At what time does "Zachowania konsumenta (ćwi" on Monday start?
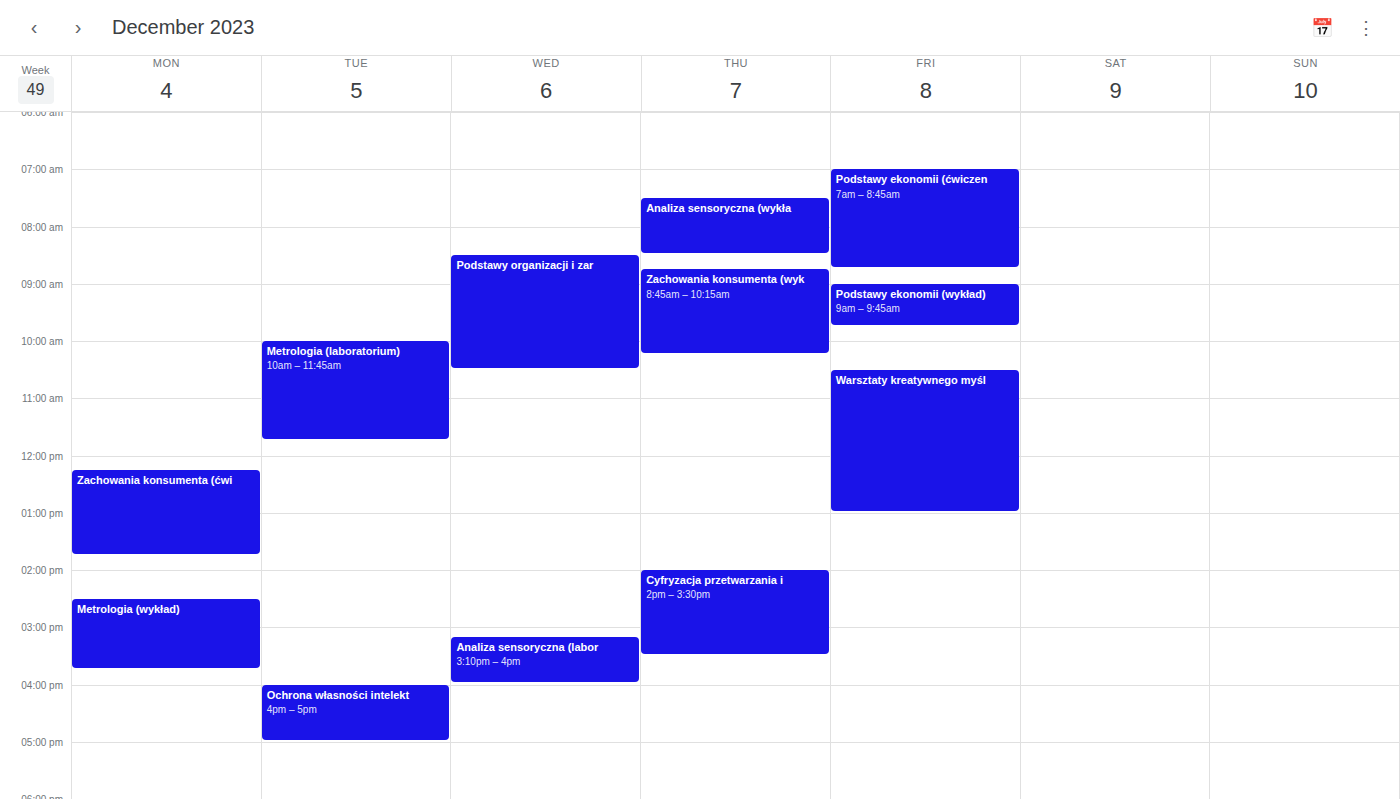
12:15 PM